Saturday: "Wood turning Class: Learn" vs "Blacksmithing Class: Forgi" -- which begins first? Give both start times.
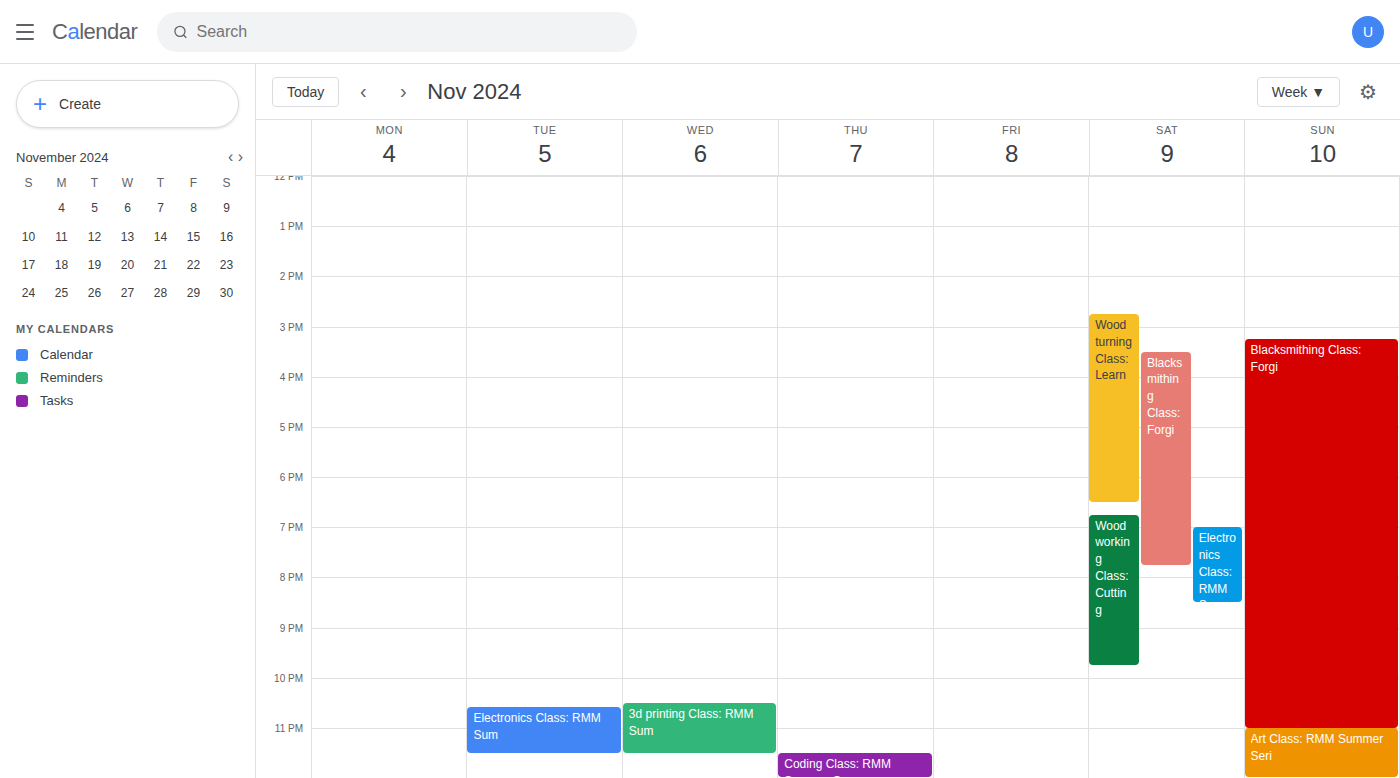
"Wood turning Class: Learn" 2:45 PM; "Blacksmithing Class: Forgi" 3:30 PM.